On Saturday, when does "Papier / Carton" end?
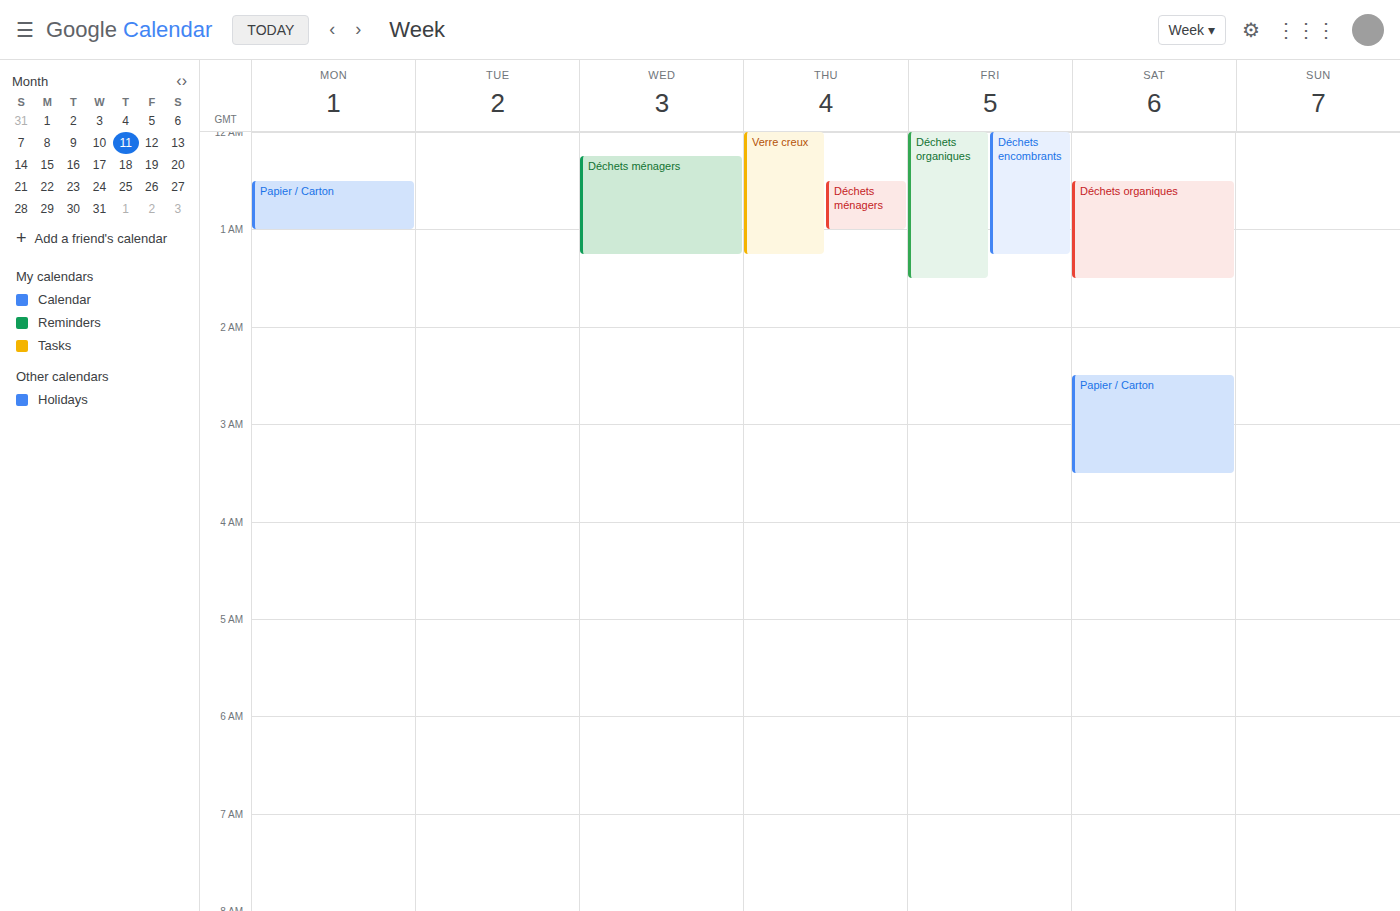
3:30 AM